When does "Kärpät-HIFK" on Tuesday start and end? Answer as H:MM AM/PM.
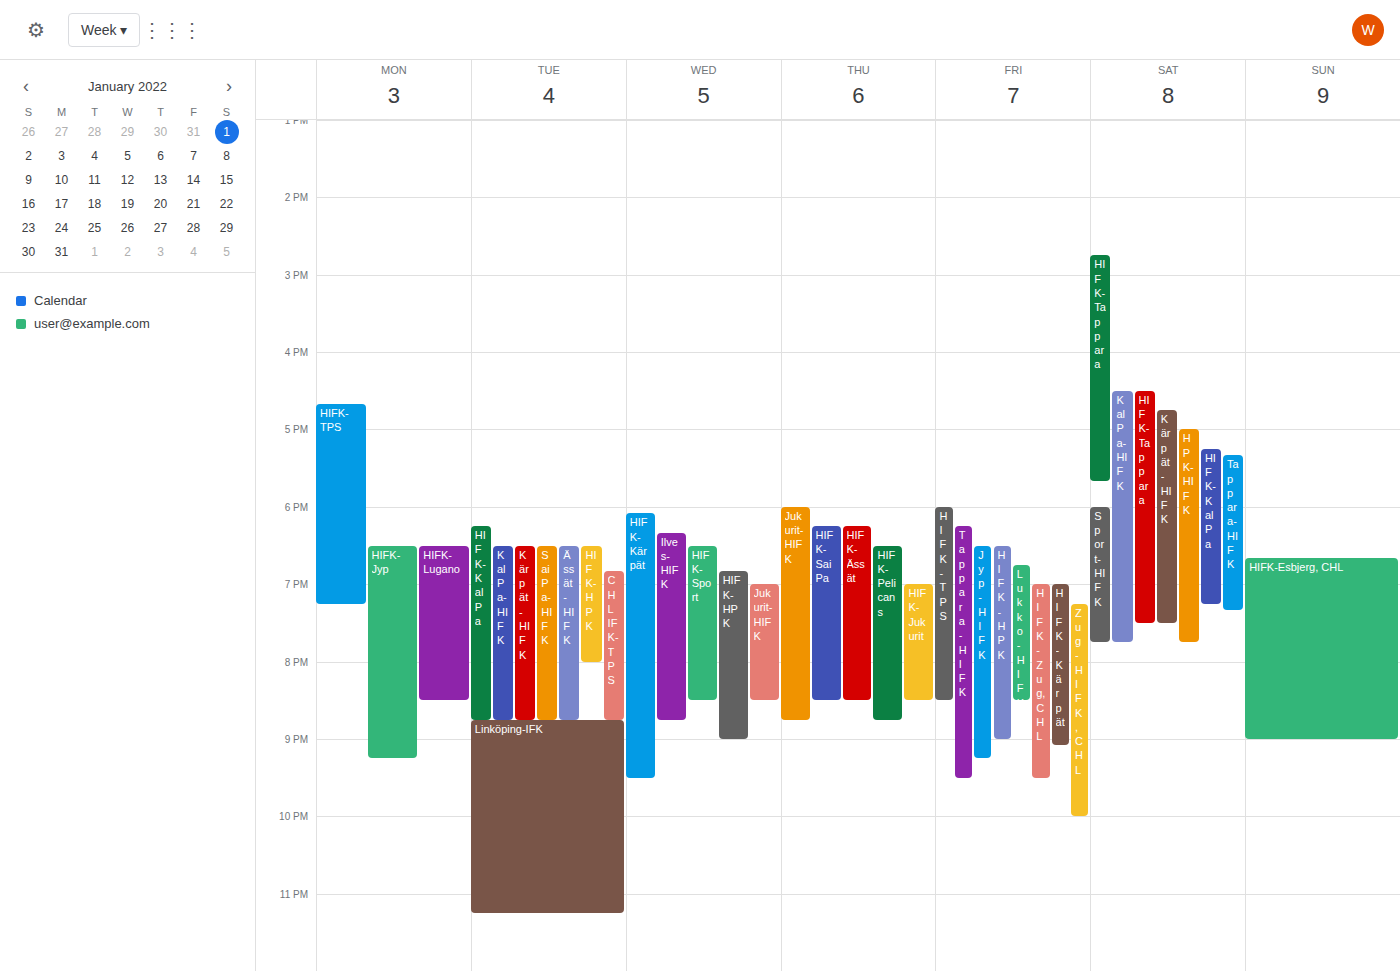
6:30 PM to 8:45 PM